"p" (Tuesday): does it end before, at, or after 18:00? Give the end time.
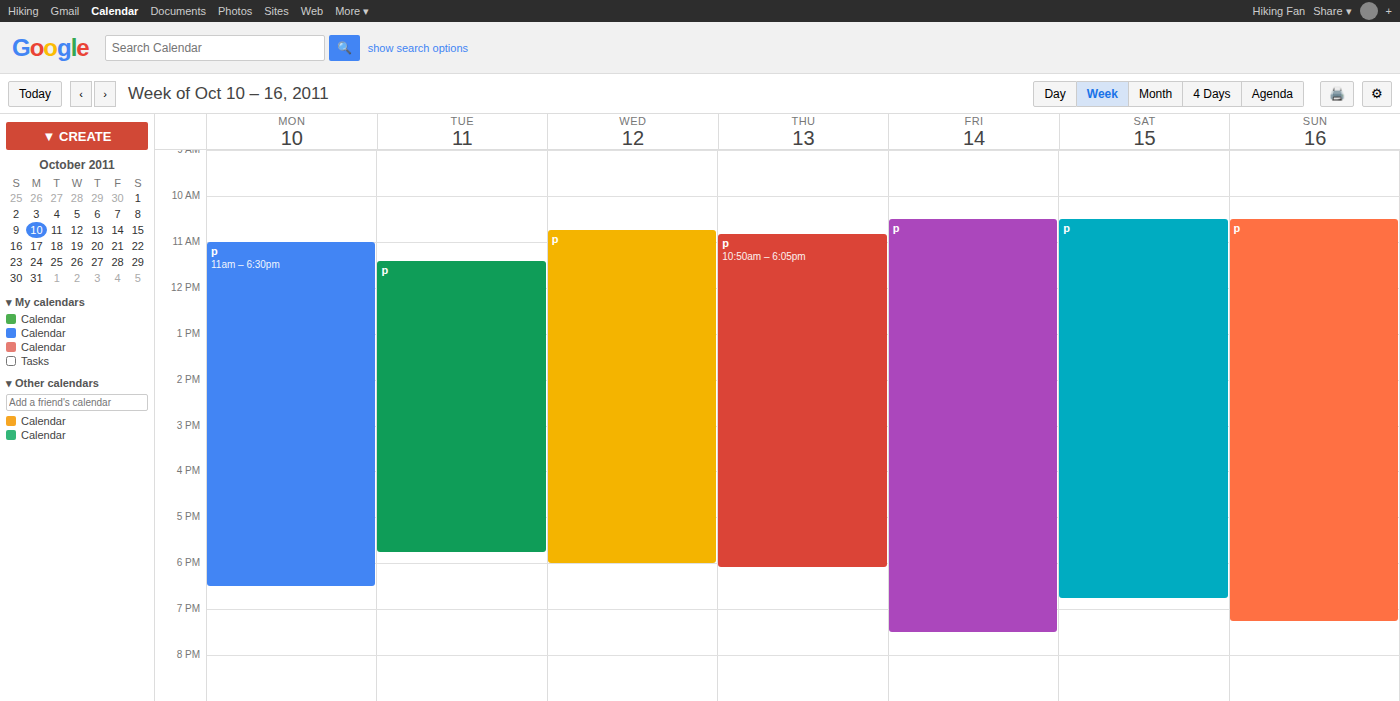
17:45 -- before 18:00, 15 minutes above the 18:00 line.